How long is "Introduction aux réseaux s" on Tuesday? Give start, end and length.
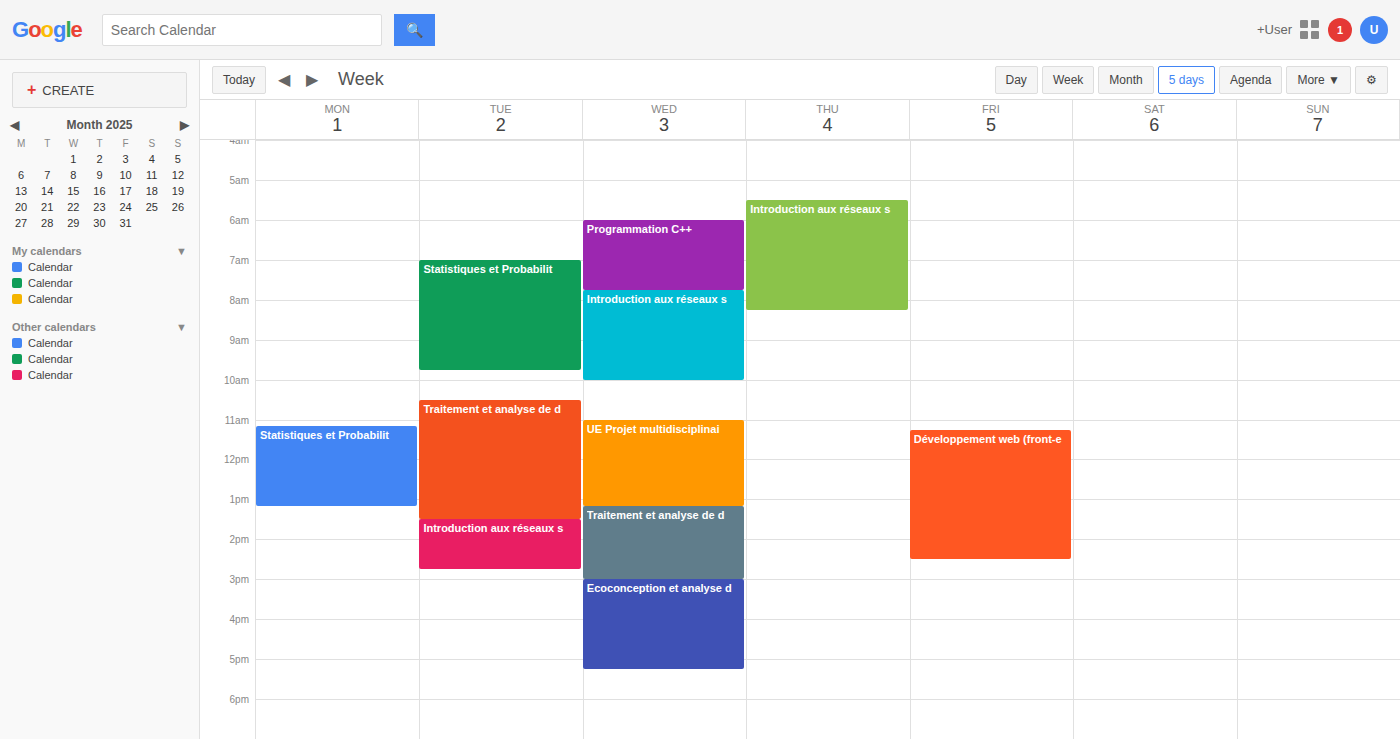
1:30 PM to 2:45 PM, 1 hour 15 minutes